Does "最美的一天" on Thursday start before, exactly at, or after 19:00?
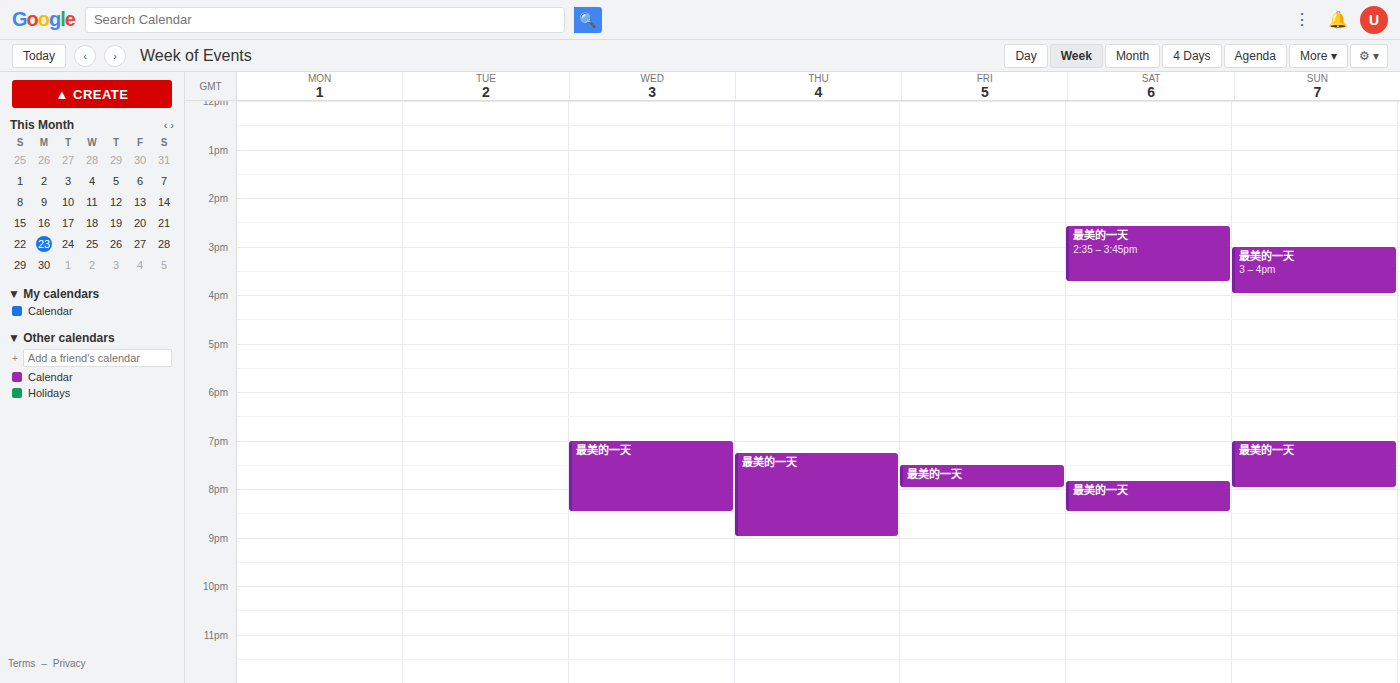
19:15 -- after 19:00, 15 minutes below the 19:00 line.